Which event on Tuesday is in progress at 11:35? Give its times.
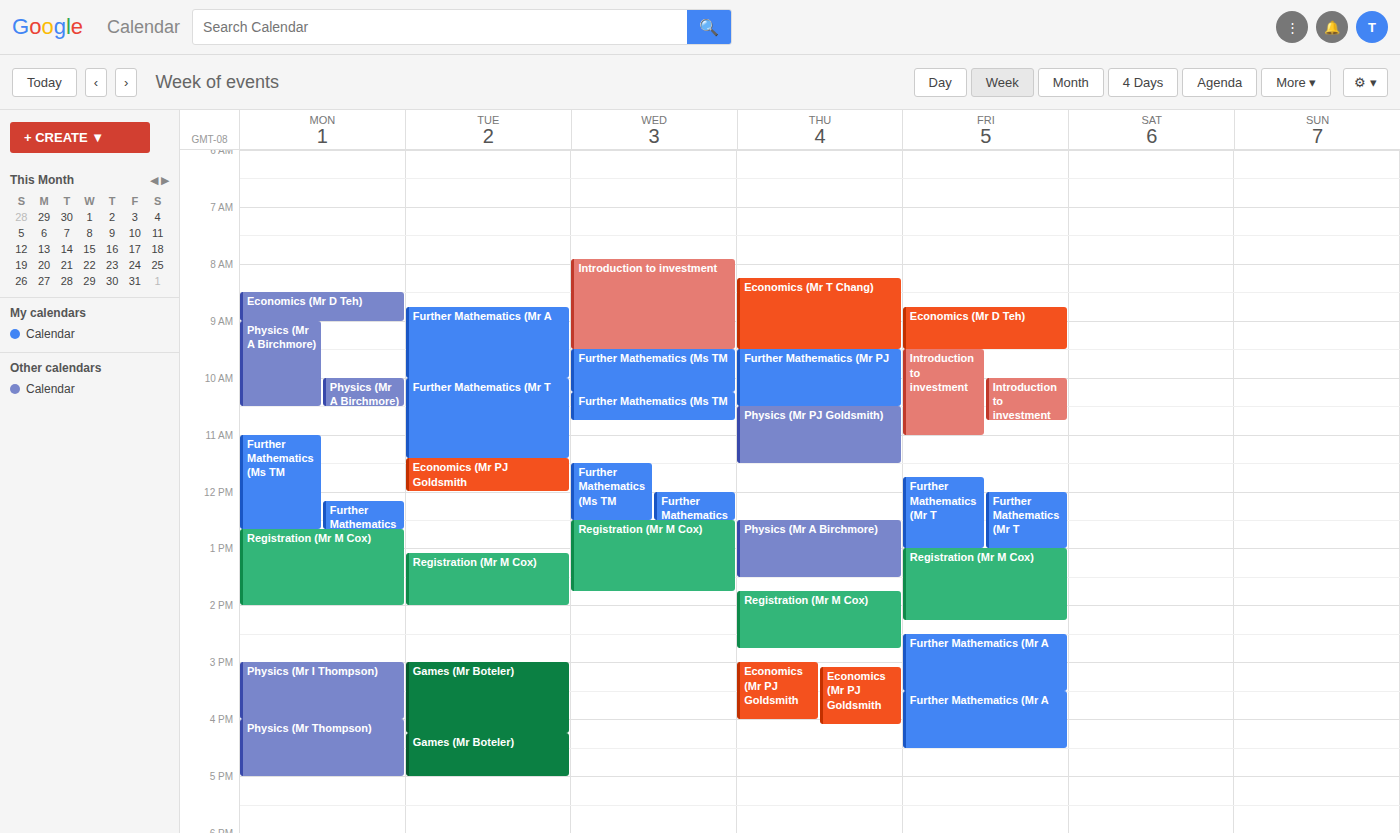
"Economics (Mr PJ Goldsmith", 11:25 to 12:00